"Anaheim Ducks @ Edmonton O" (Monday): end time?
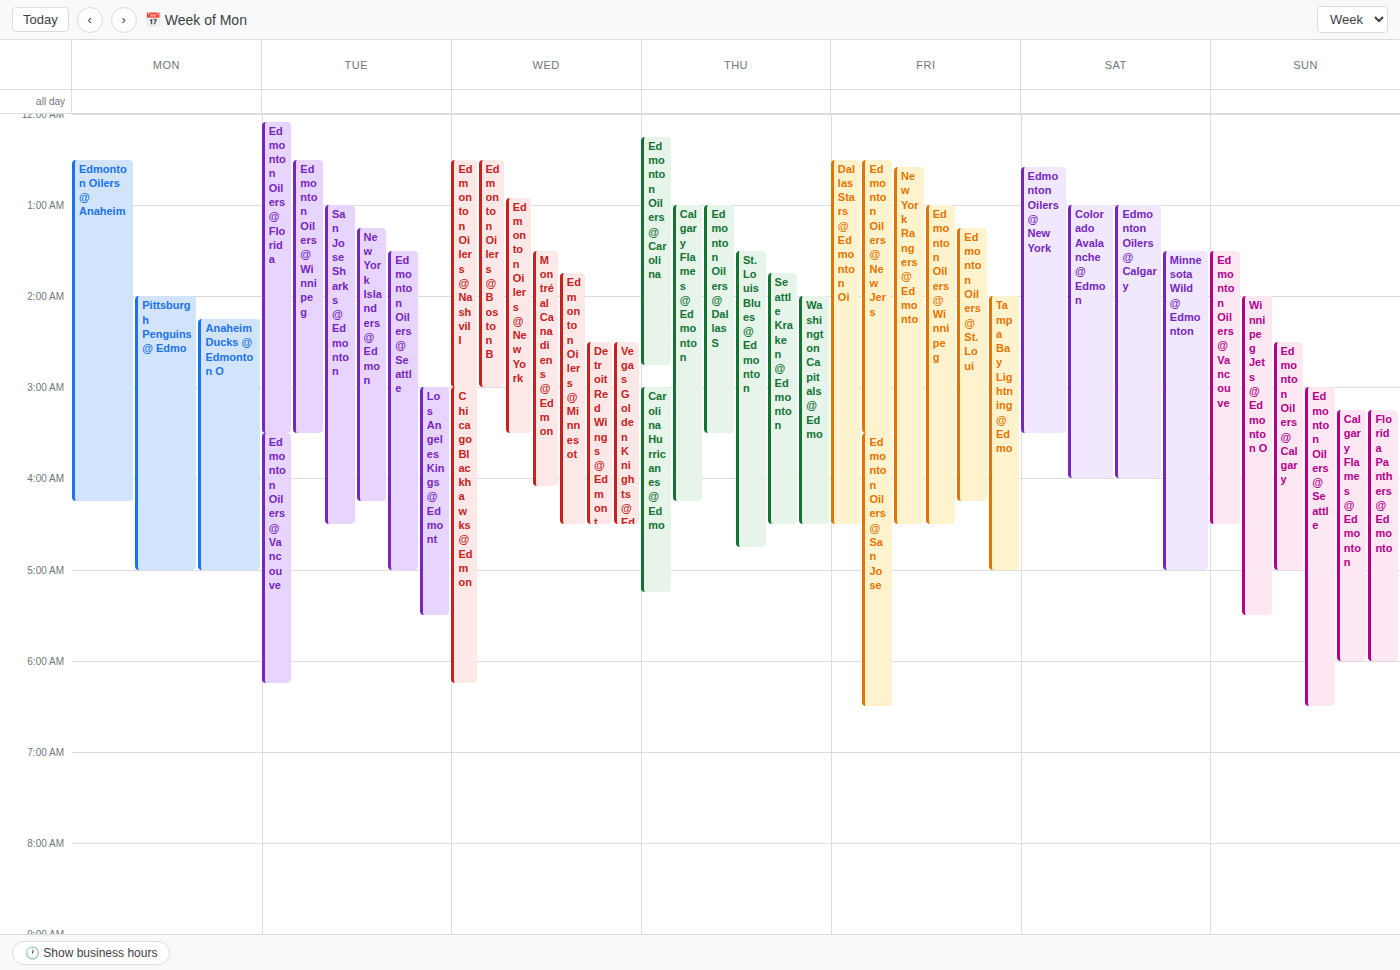
5:00 AM